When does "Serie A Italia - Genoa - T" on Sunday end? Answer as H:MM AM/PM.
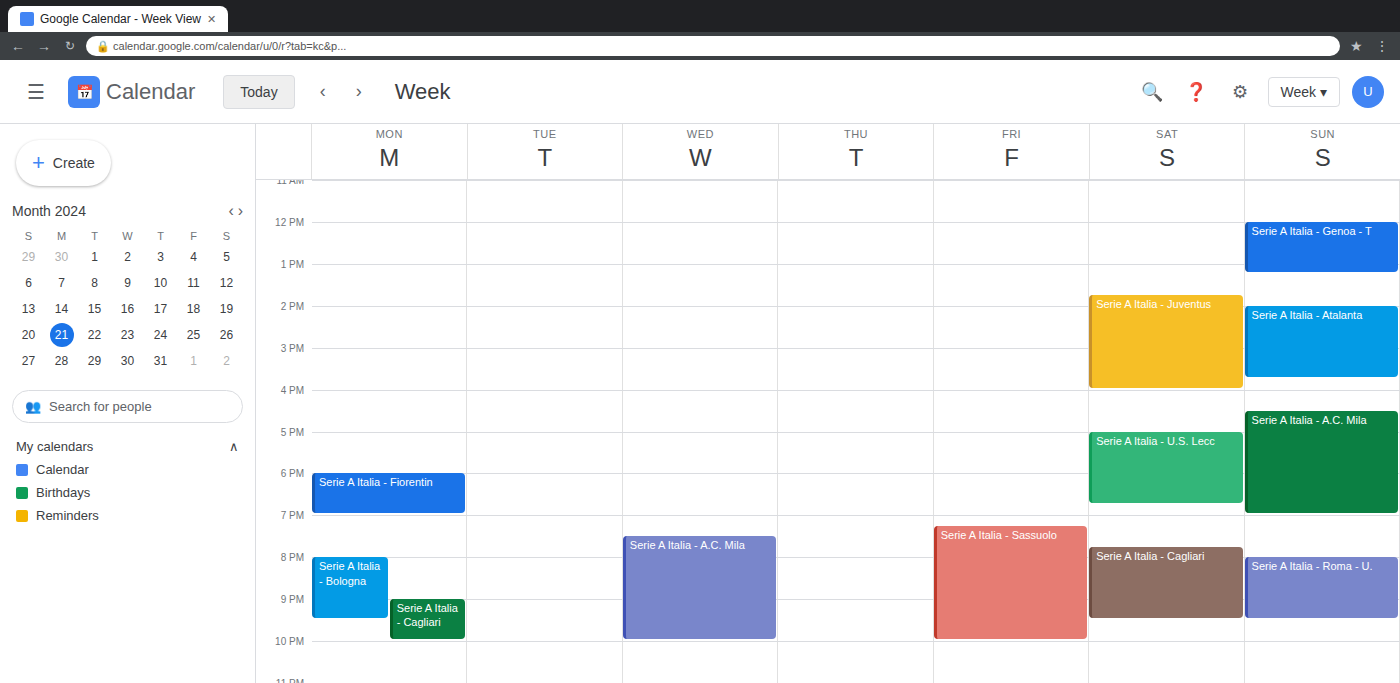
1:15 PM